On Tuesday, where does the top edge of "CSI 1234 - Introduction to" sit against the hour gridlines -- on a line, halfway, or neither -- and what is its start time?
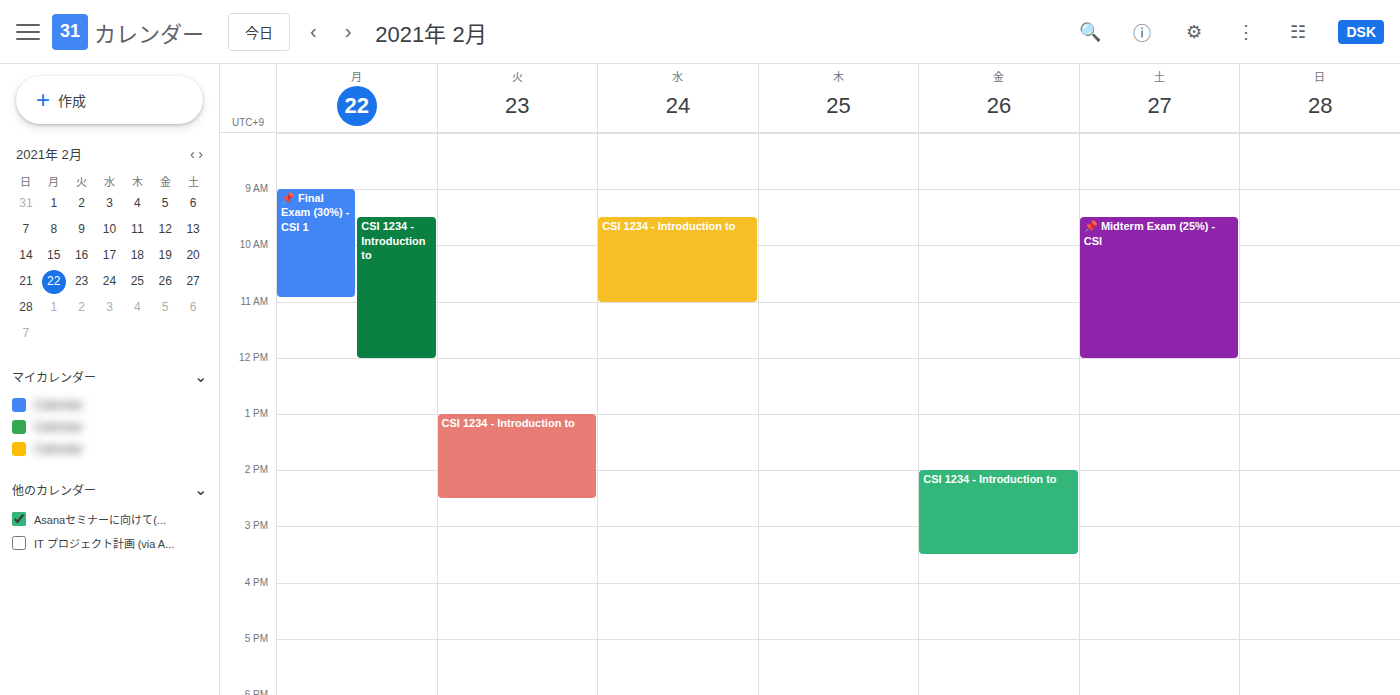
1:00 PM -- exactly on the 1 PM line.